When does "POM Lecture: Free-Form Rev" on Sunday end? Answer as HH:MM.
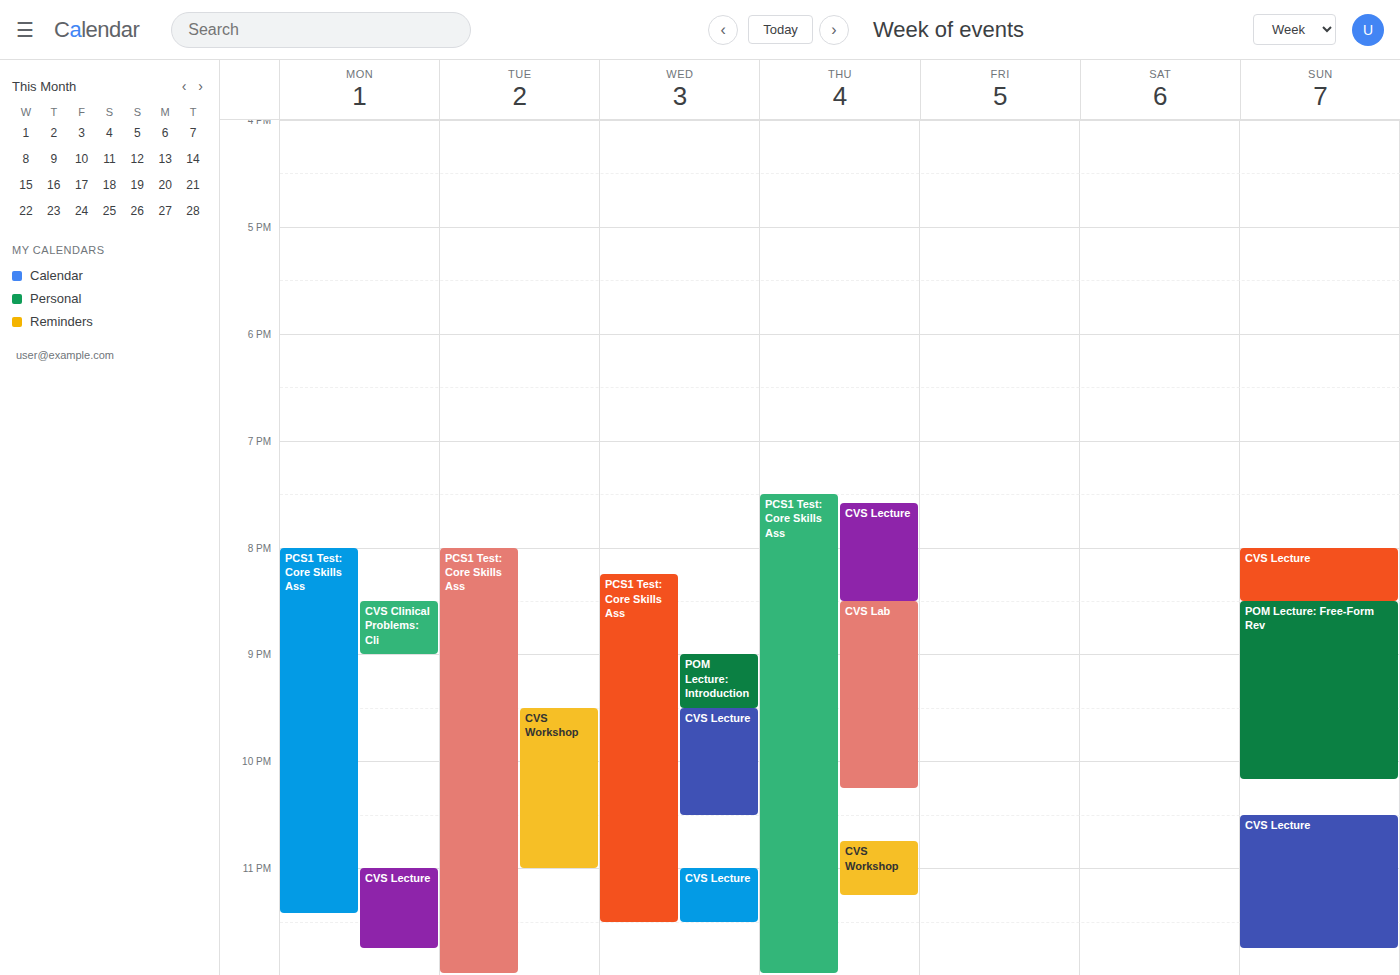
22:10